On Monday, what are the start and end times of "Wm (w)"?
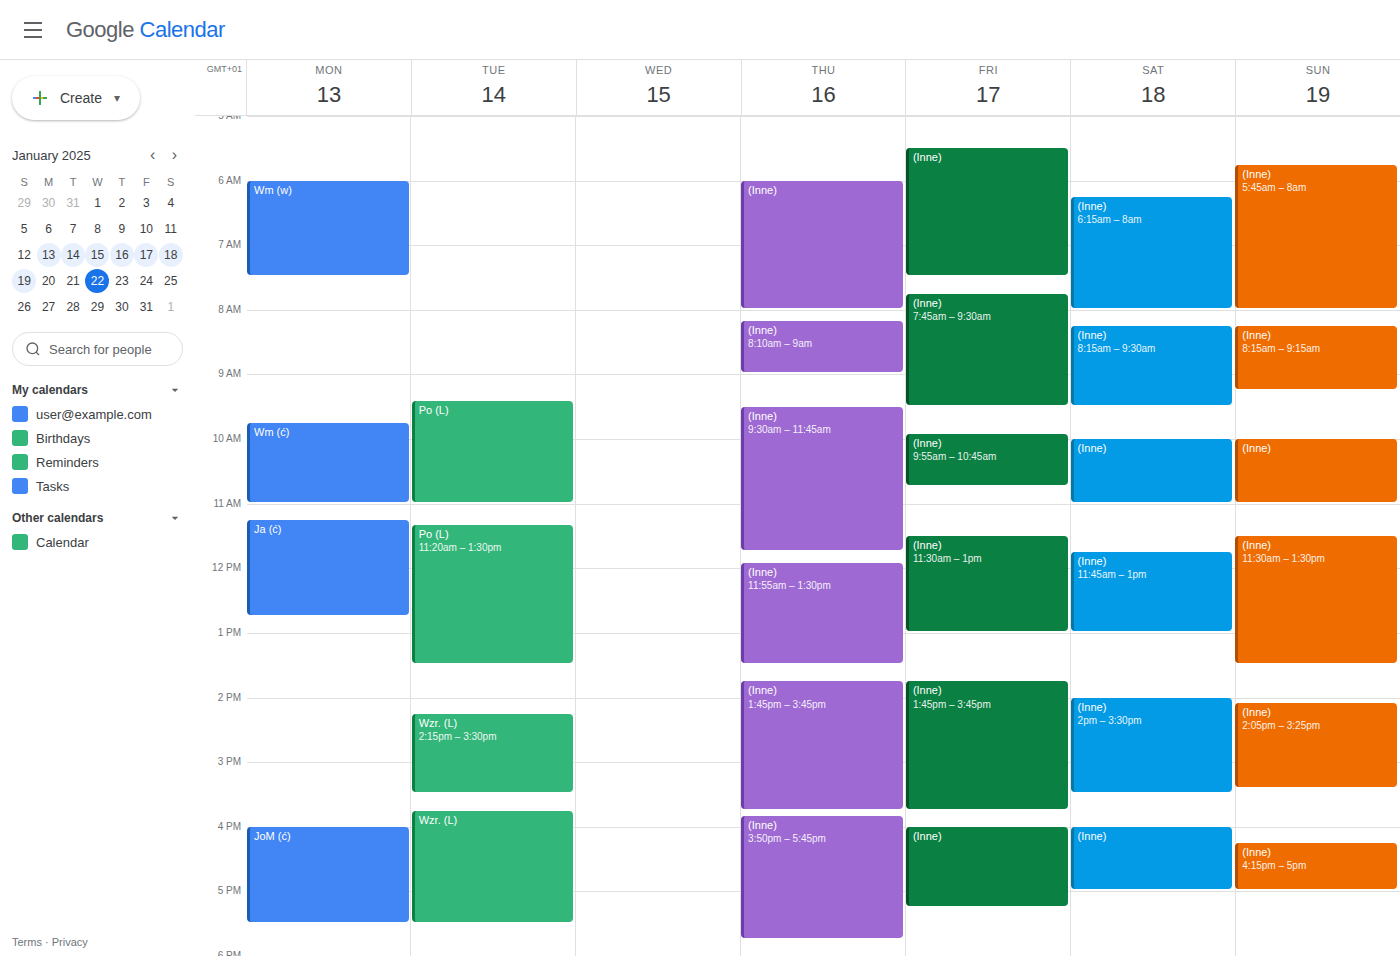
6:00 AM to 7:30 AM